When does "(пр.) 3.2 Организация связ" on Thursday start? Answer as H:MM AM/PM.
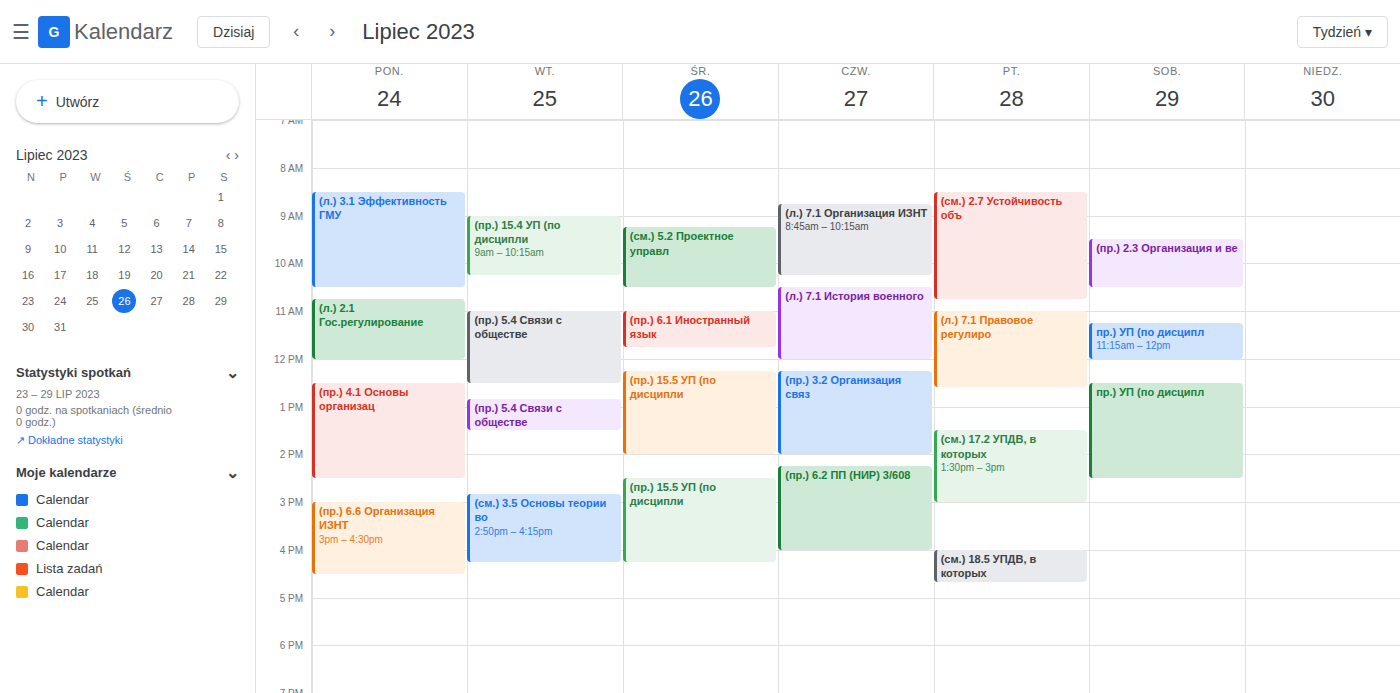
12:15 PM